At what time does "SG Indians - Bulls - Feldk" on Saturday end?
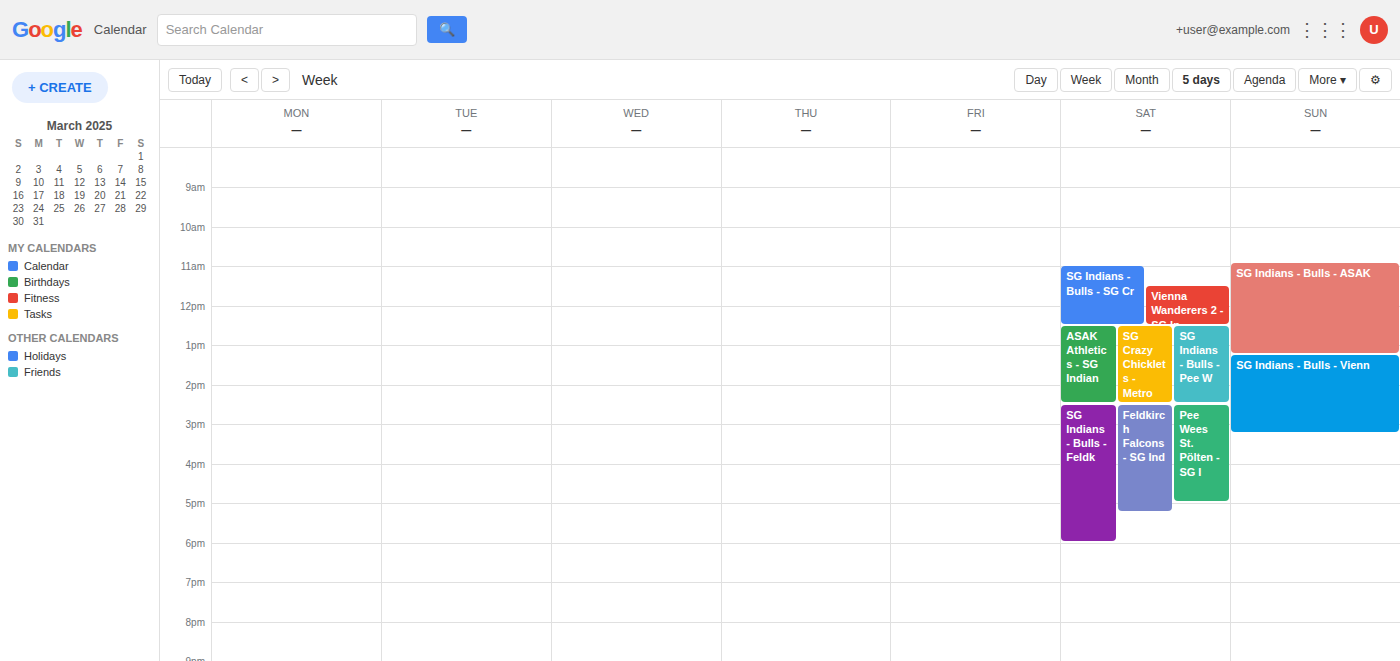
6:00 PM